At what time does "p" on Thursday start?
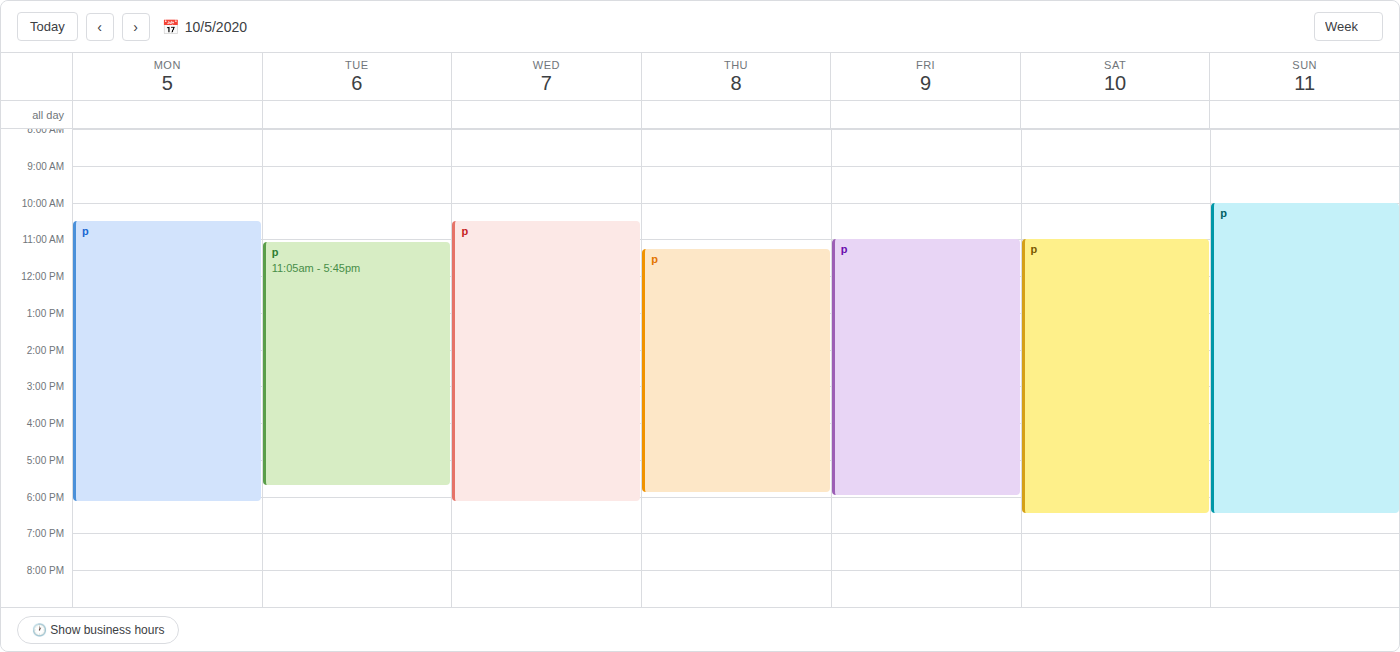
11:15 AM